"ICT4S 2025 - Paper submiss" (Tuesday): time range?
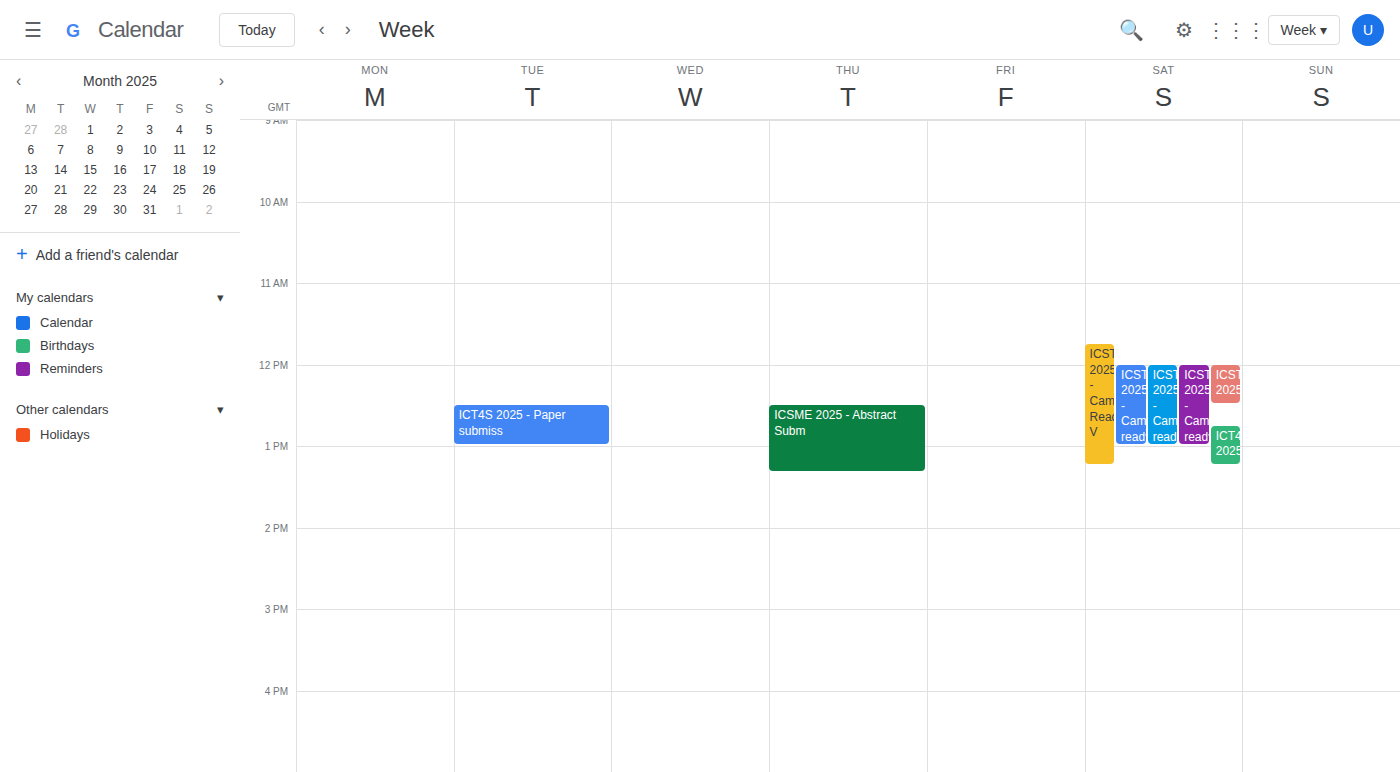
12:30 PM to 1:00 PM